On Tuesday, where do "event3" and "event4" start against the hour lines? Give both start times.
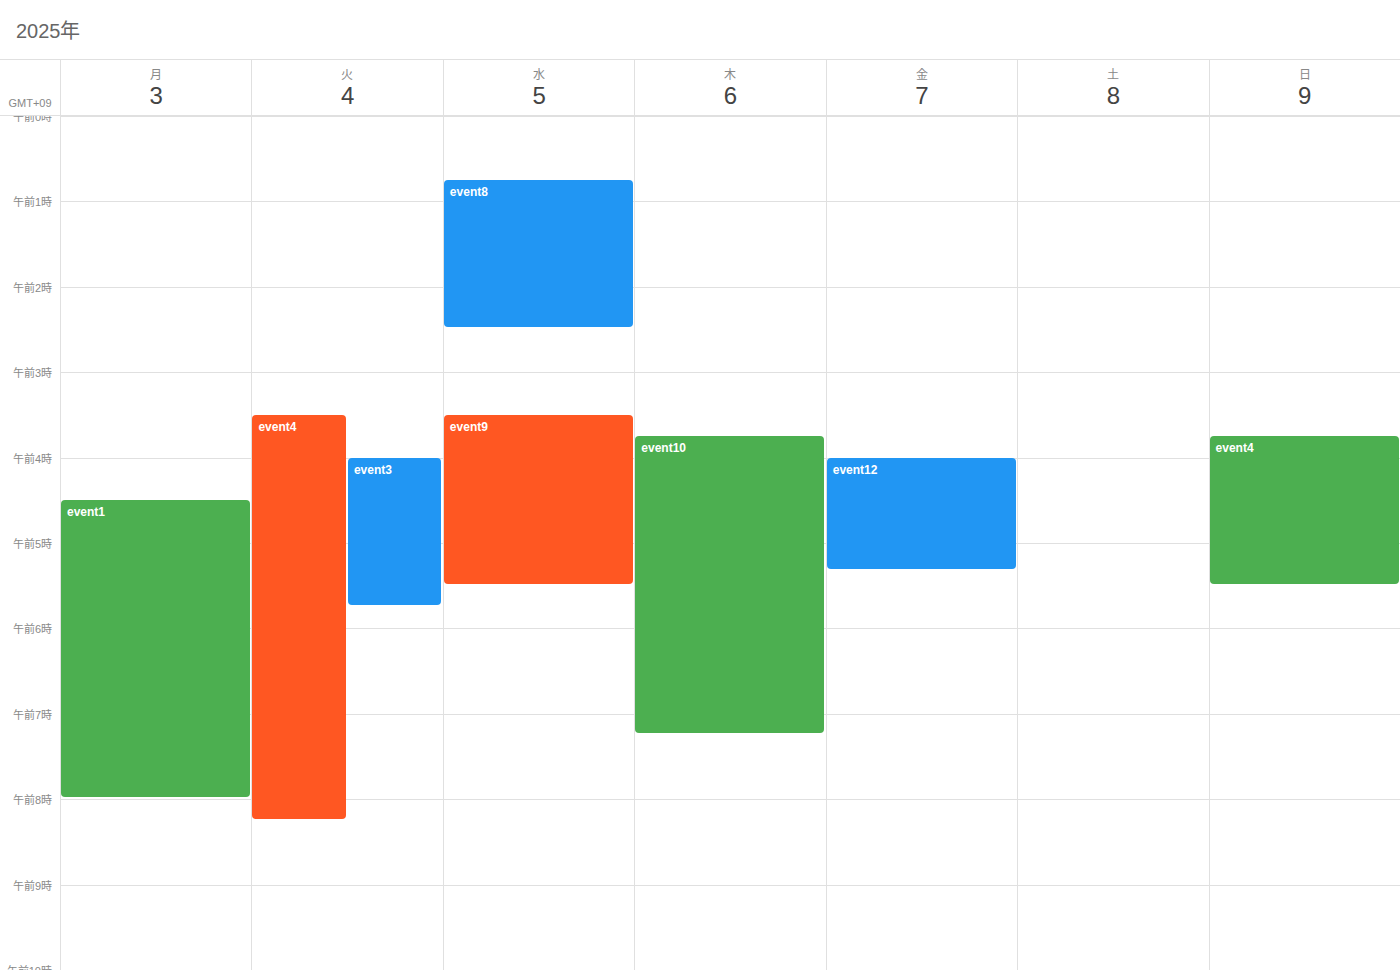
"event3": 04:00, exactly on the 04:00 line. "event4": 03:30, halfway between the 03:00 and 04:00 lines.